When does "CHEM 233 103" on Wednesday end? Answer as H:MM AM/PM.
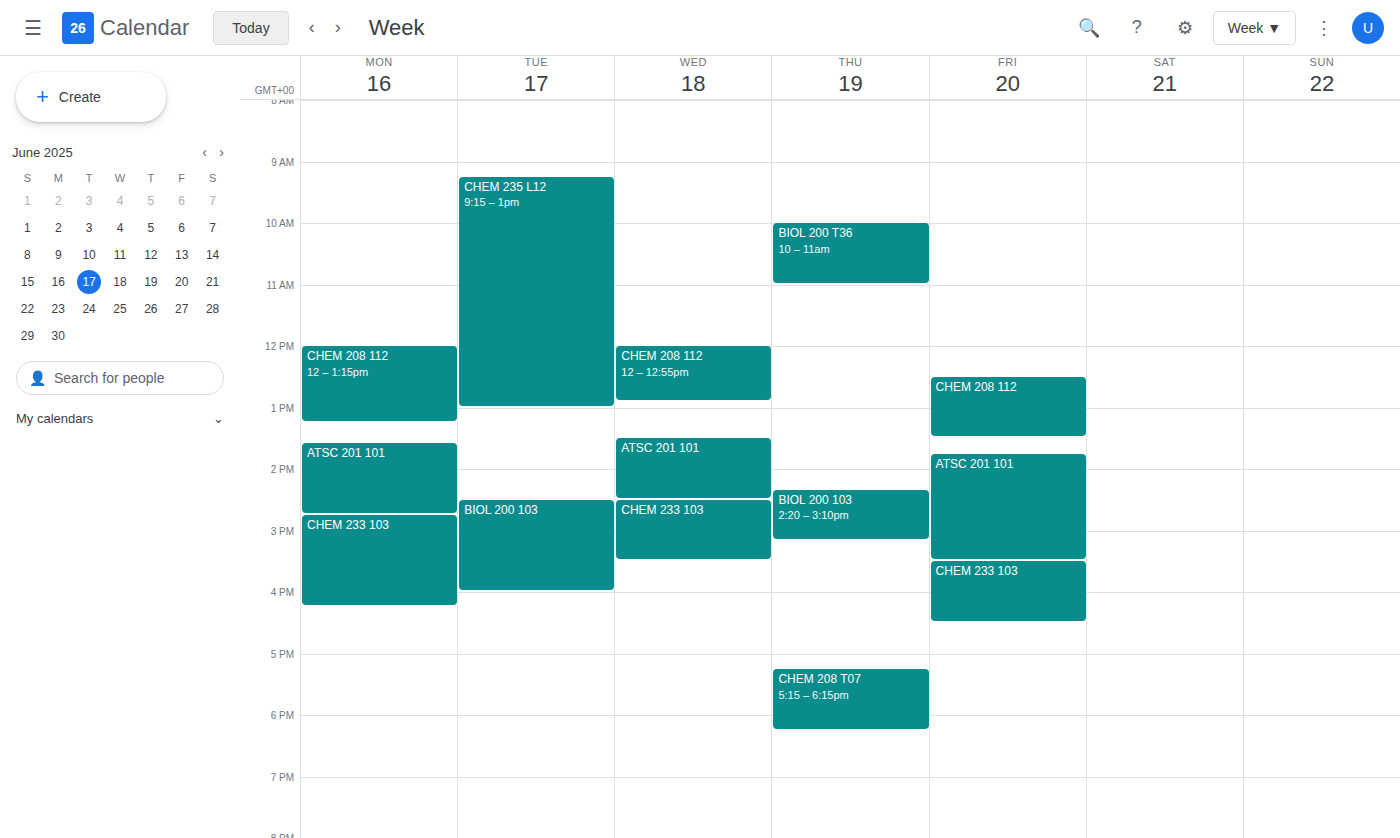
3:30 PM